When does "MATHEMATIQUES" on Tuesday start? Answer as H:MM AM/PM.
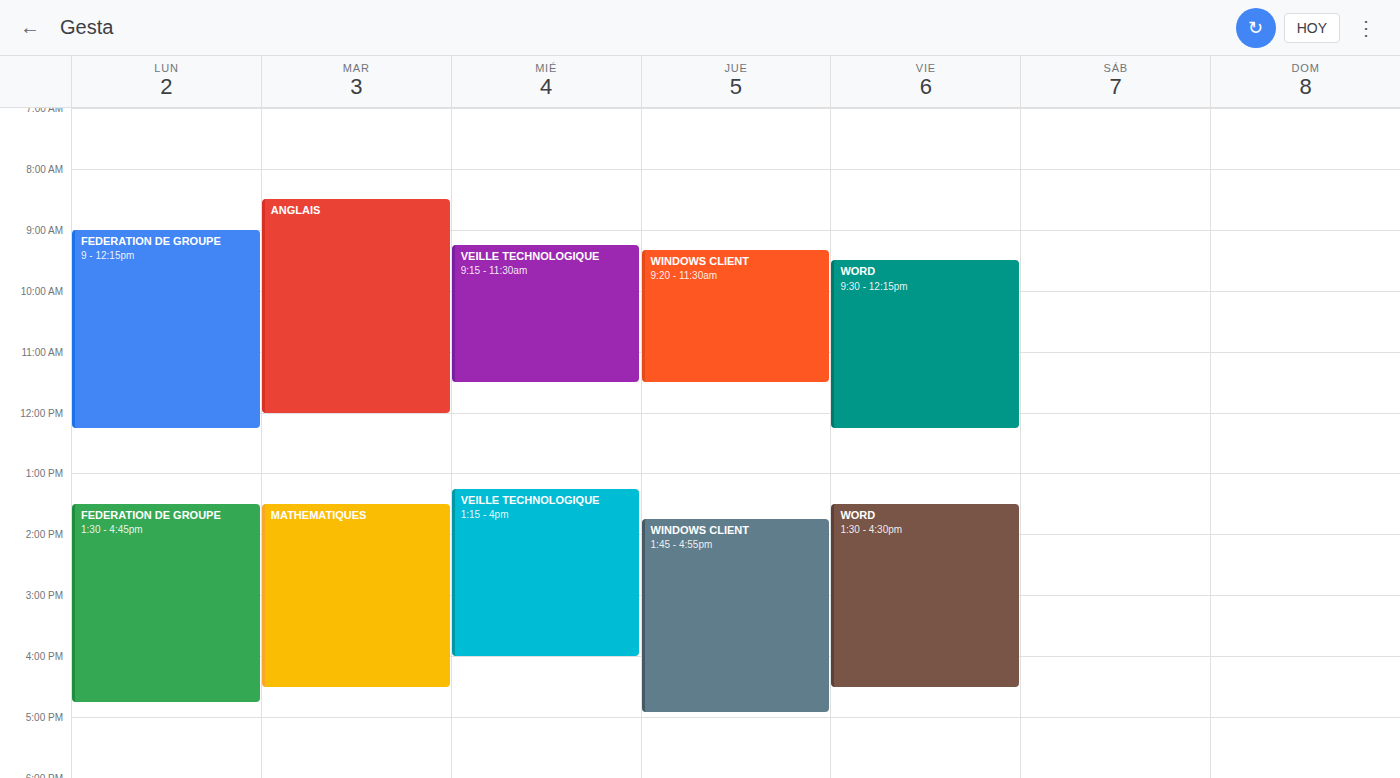
1:30 PM